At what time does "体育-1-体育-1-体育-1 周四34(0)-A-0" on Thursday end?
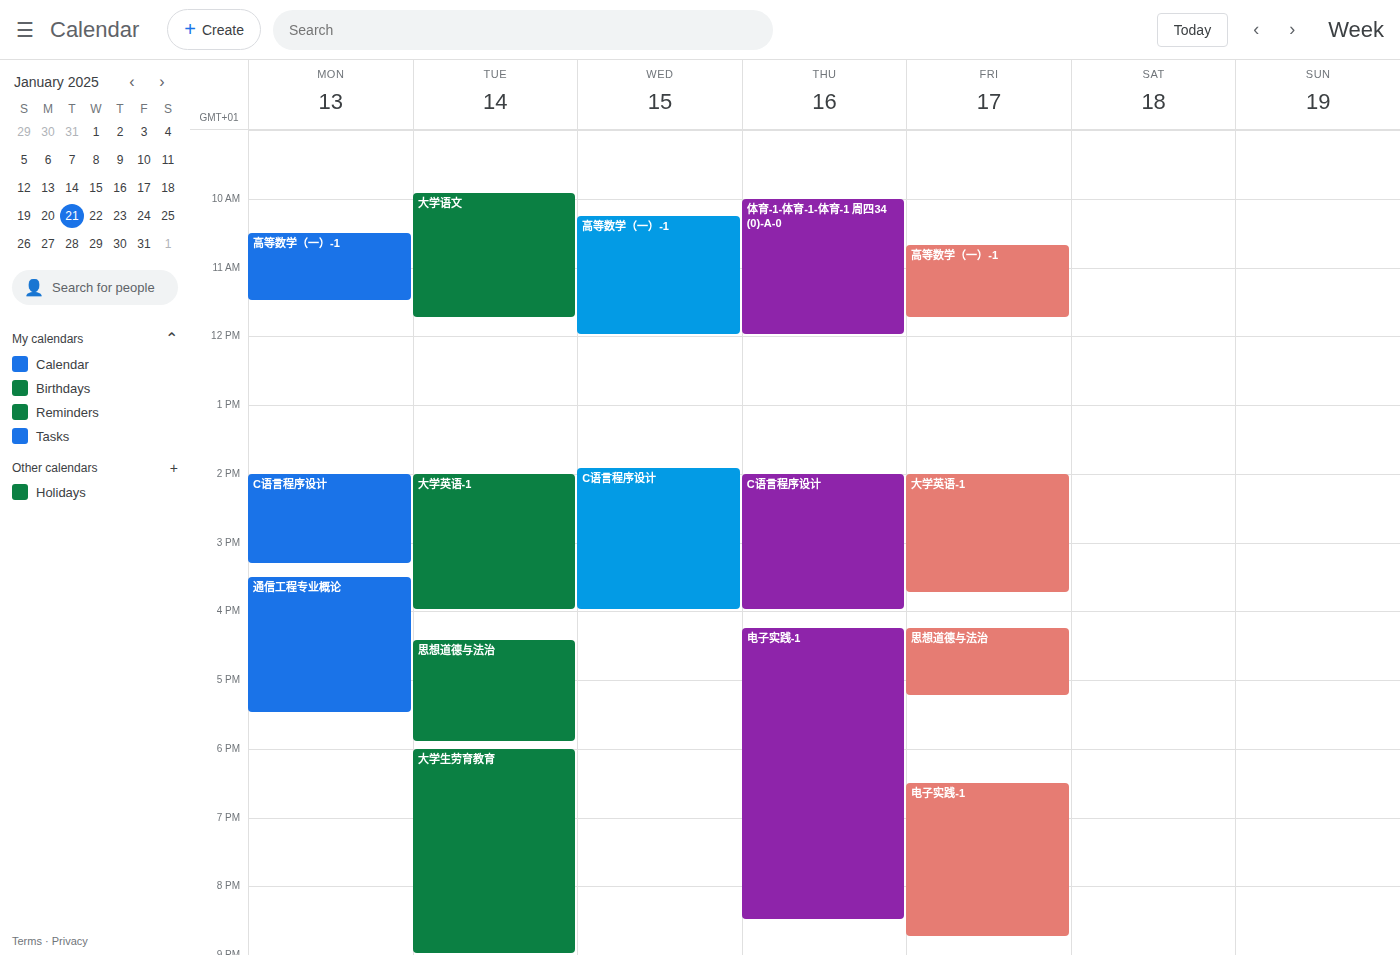
12:00 PM